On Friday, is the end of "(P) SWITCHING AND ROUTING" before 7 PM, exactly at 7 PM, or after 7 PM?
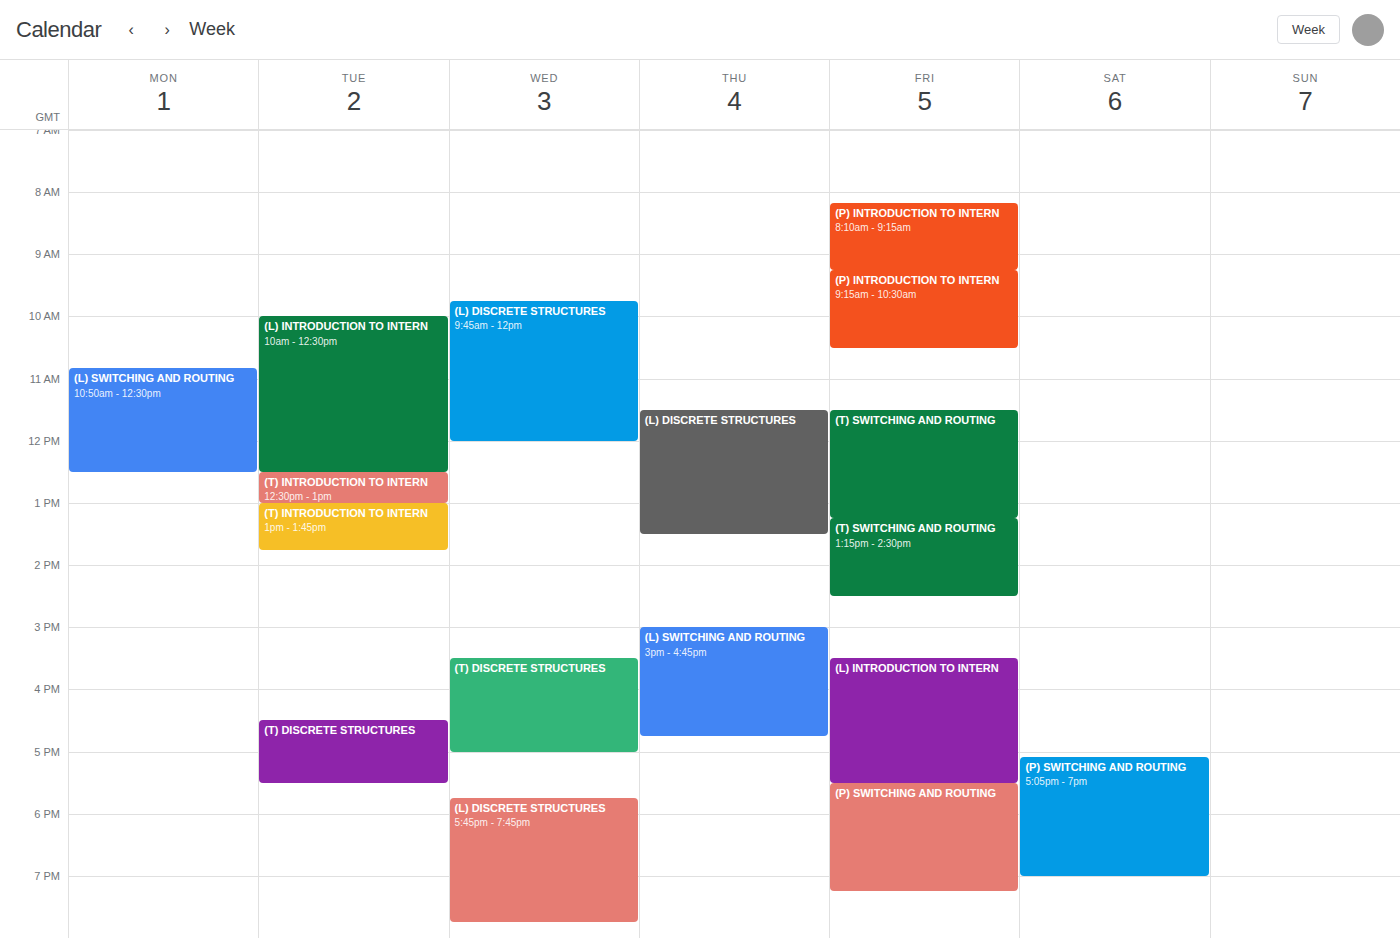
7:15 PM -- after 7 PM, 15 minutes below the 7 PM line.